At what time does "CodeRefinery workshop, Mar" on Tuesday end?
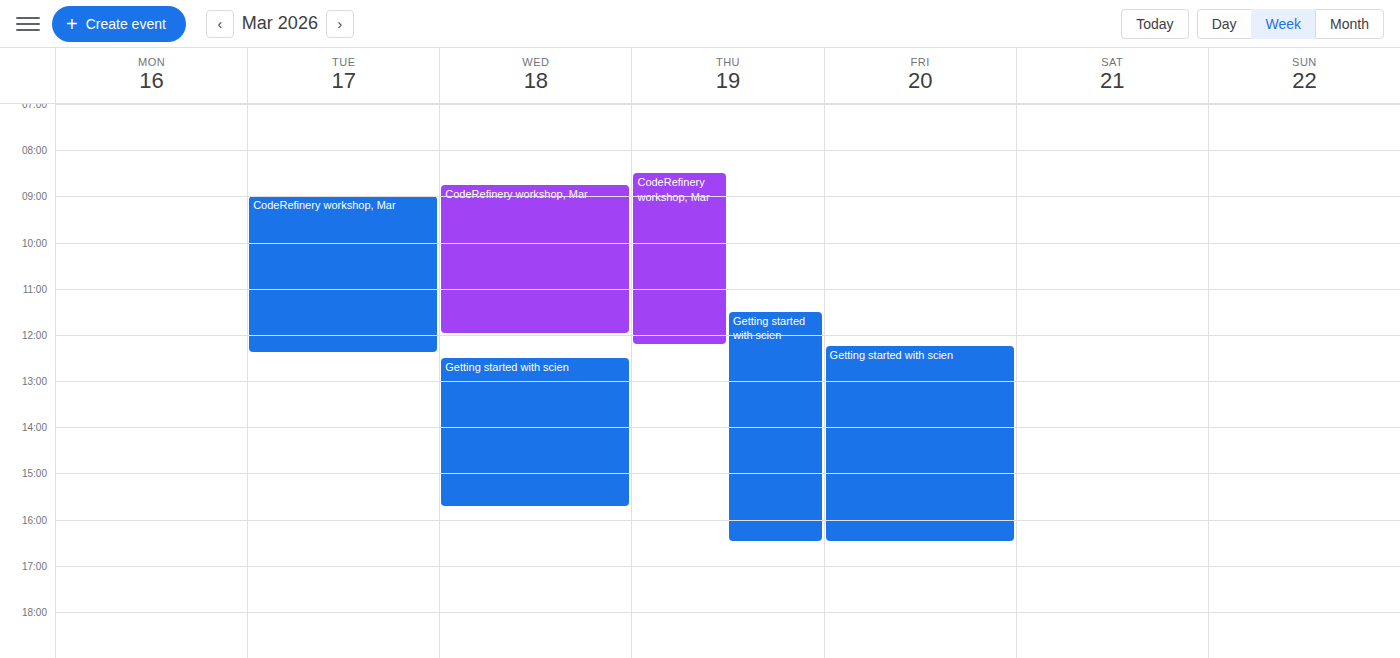
12:25 PM